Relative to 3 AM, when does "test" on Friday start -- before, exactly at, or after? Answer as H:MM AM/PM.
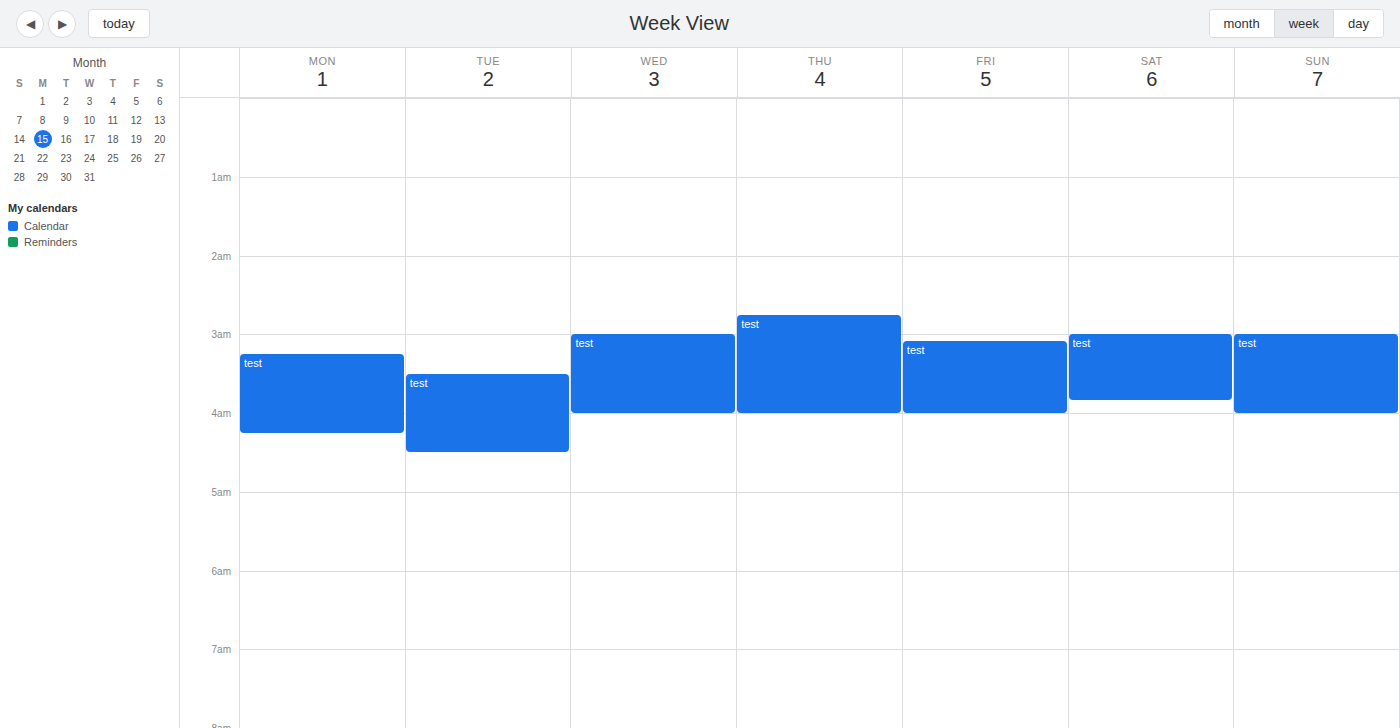
3:05 AM -- after 3 AM, 5 minutes below the 3 AM line.